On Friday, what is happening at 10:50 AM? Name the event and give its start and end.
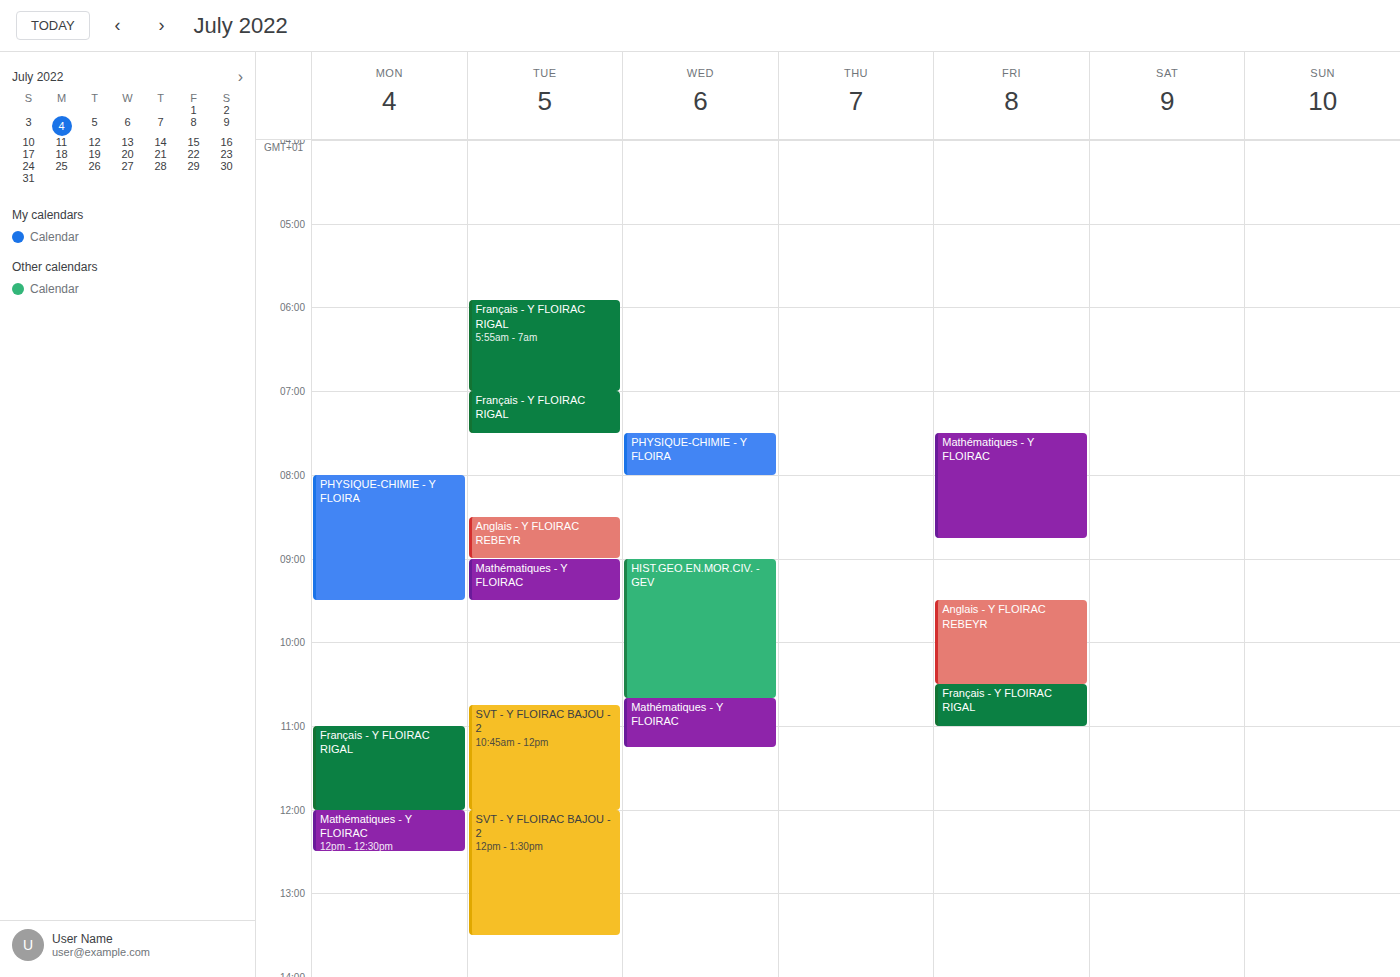
"Français - Y FLOIRAC RIGAL", 10:30 AM to 11:00 AM